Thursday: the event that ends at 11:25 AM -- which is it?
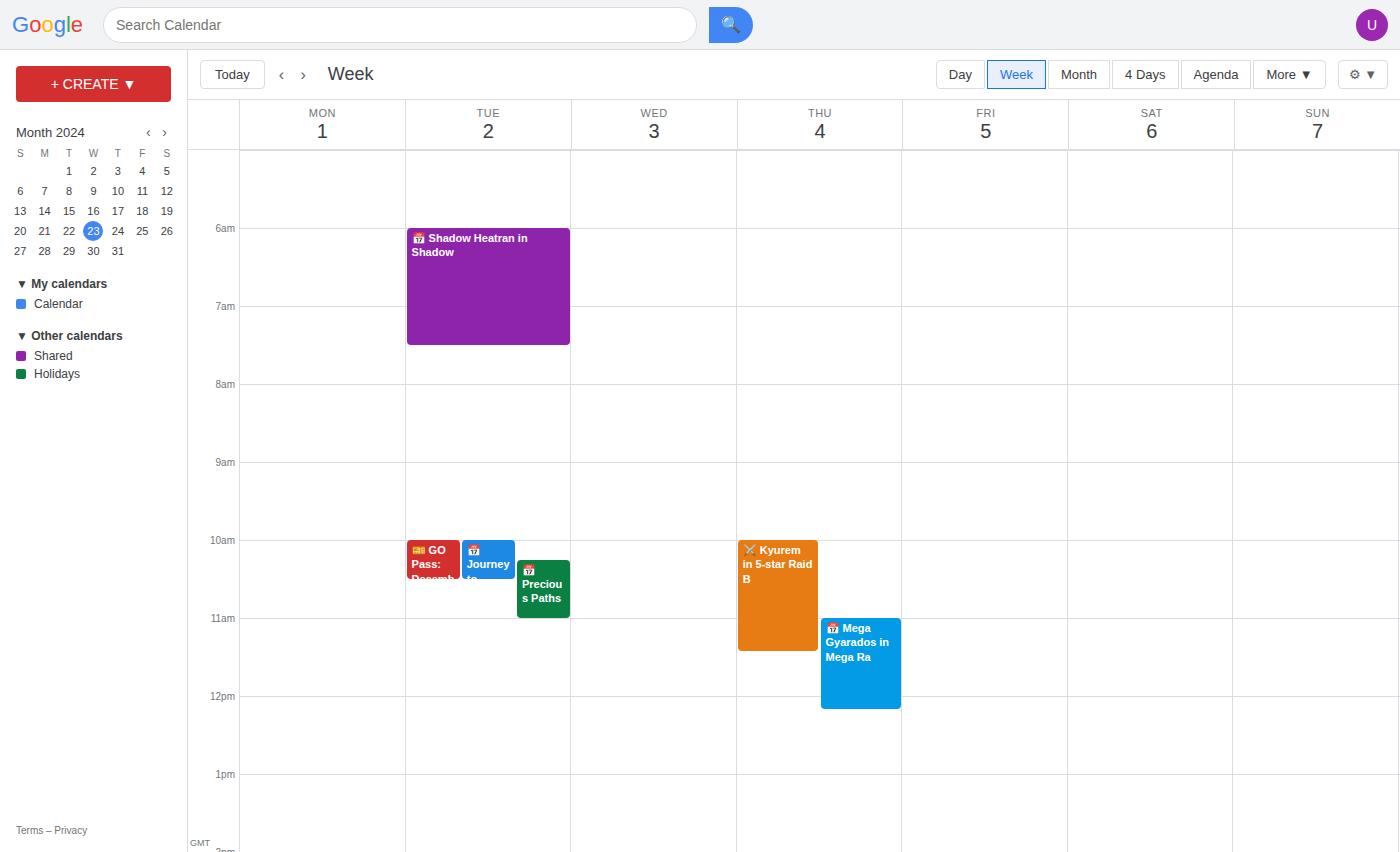
"⚔️ Kyurem in 5-star Raid B"